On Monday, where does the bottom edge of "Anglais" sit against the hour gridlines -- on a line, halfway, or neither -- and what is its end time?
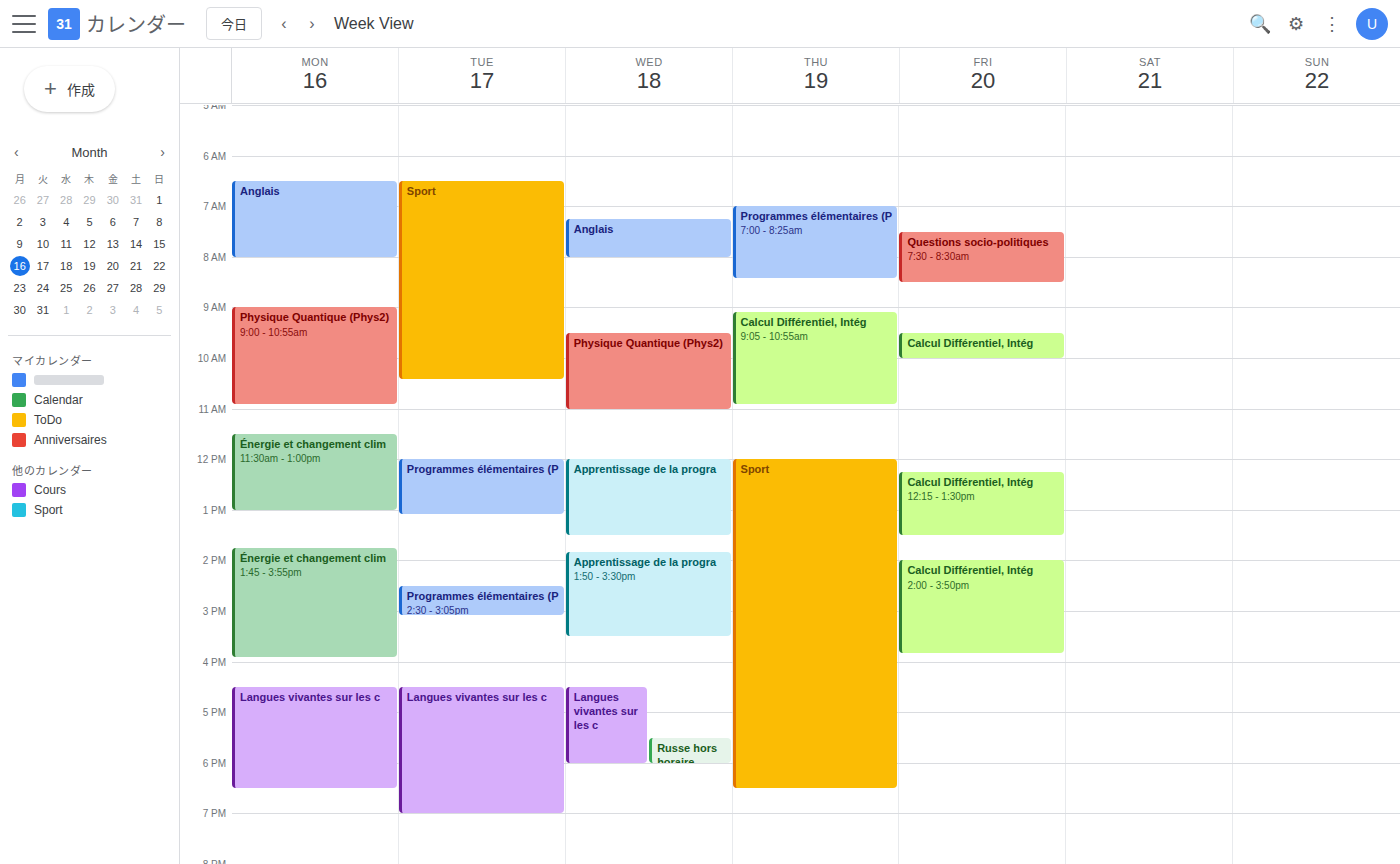
8:00 AM -- exactly on the 8 AM line.